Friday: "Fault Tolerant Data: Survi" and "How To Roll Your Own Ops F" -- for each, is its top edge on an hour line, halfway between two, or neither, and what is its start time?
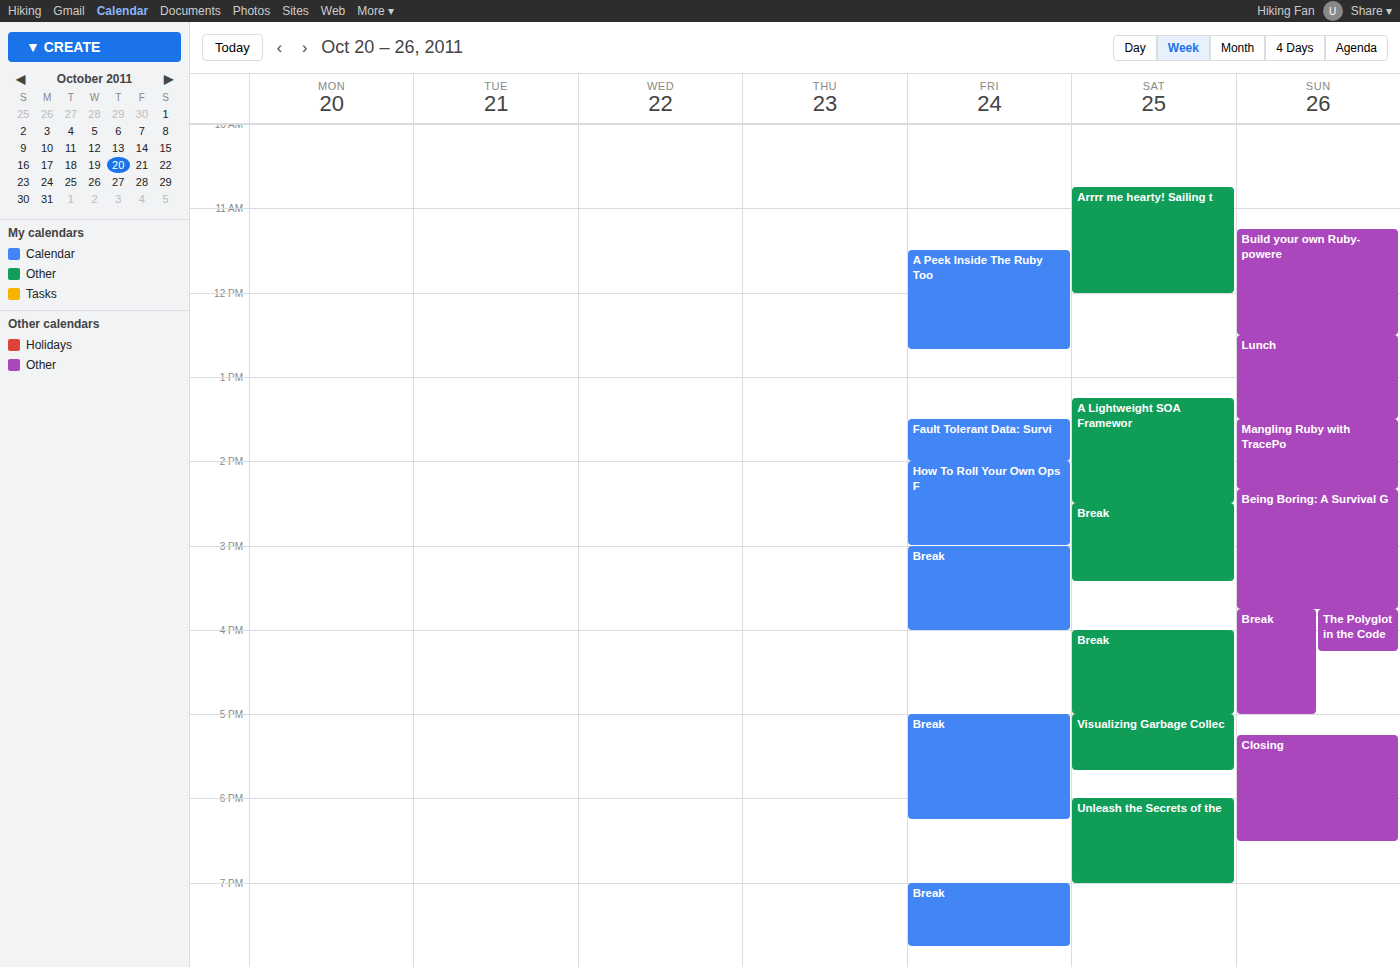
"Fault Tolerant Data: Survi": 13:30, halfway between the 13:00 and 14:00 lines. "How To Roll Your Own Ops F": 14:00, exactly on the 14:00 line.